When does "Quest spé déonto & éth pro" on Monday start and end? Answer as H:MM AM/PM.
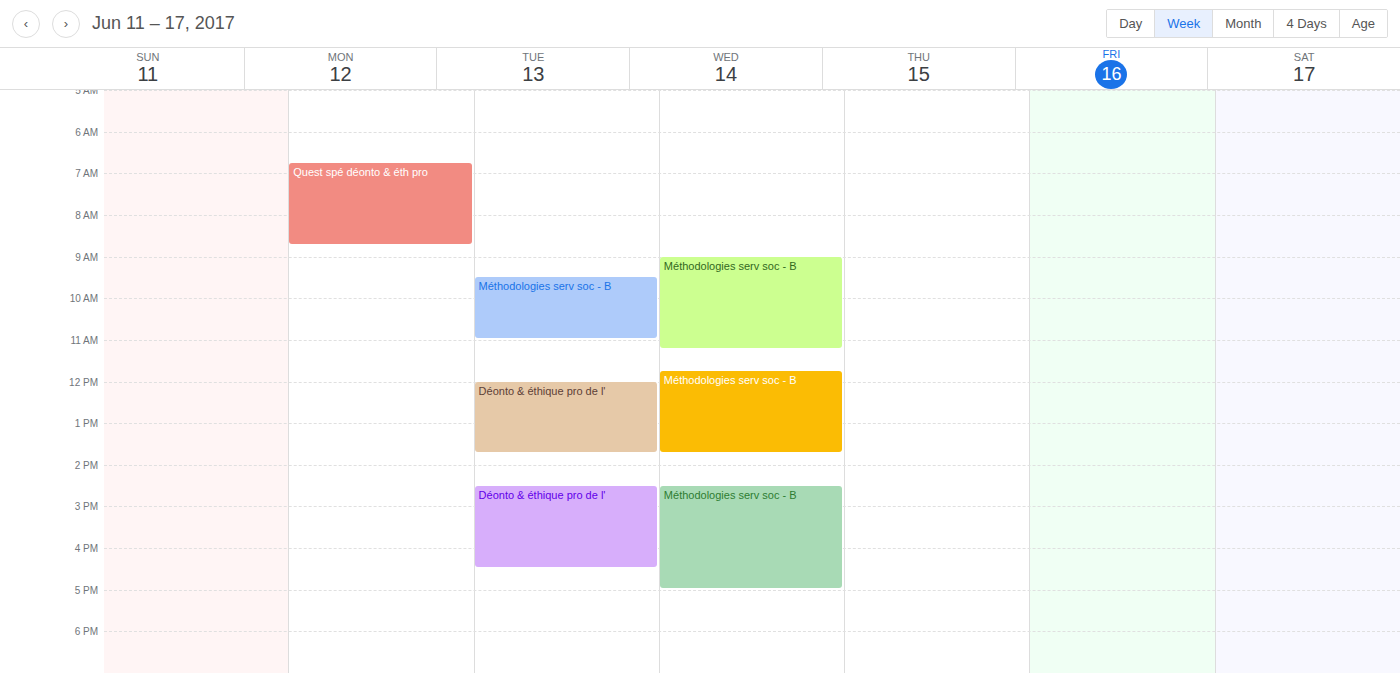
6:45 AM to 8:45 AM